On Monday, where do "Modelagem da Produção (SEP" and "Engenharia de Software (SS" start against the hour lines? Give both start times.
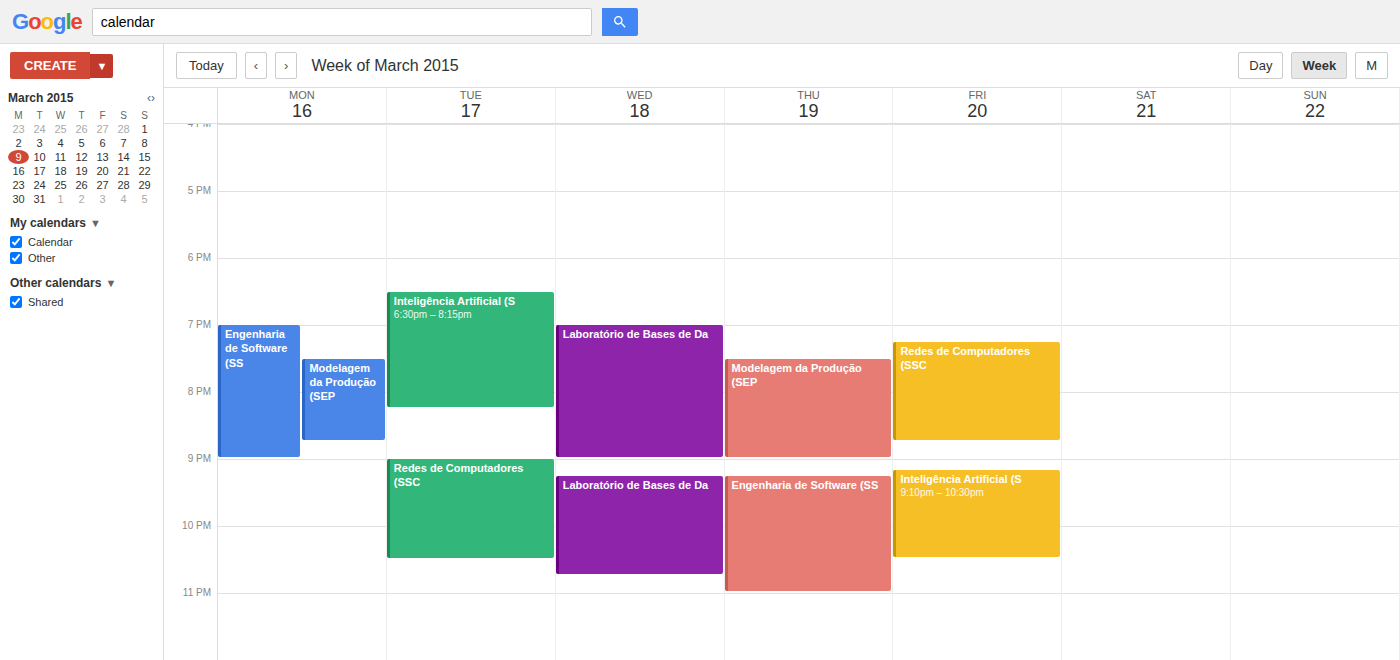
"Modelagem da Produção (SEP": 7:30 PM, halfway between the 7 PM and 8 PM lines. "Engenharia de Software (SS": 7:00 PM, exactly on the 7 PM line.